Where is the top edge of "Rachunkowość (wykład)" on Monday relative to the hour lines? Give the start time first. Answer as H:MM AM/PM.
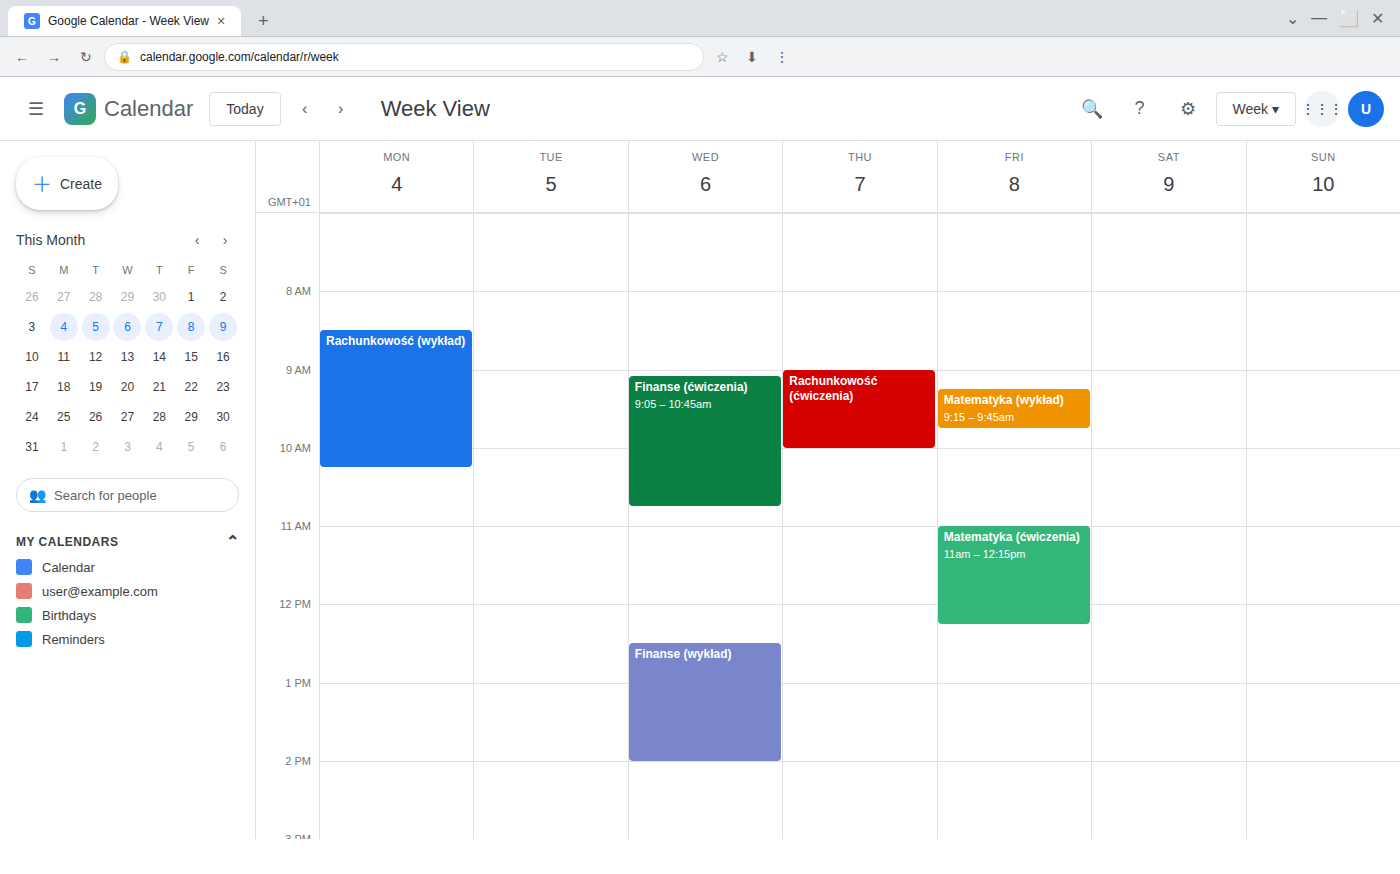
8:30 AM -- halfway between the 8 AM and 9 AM lines.